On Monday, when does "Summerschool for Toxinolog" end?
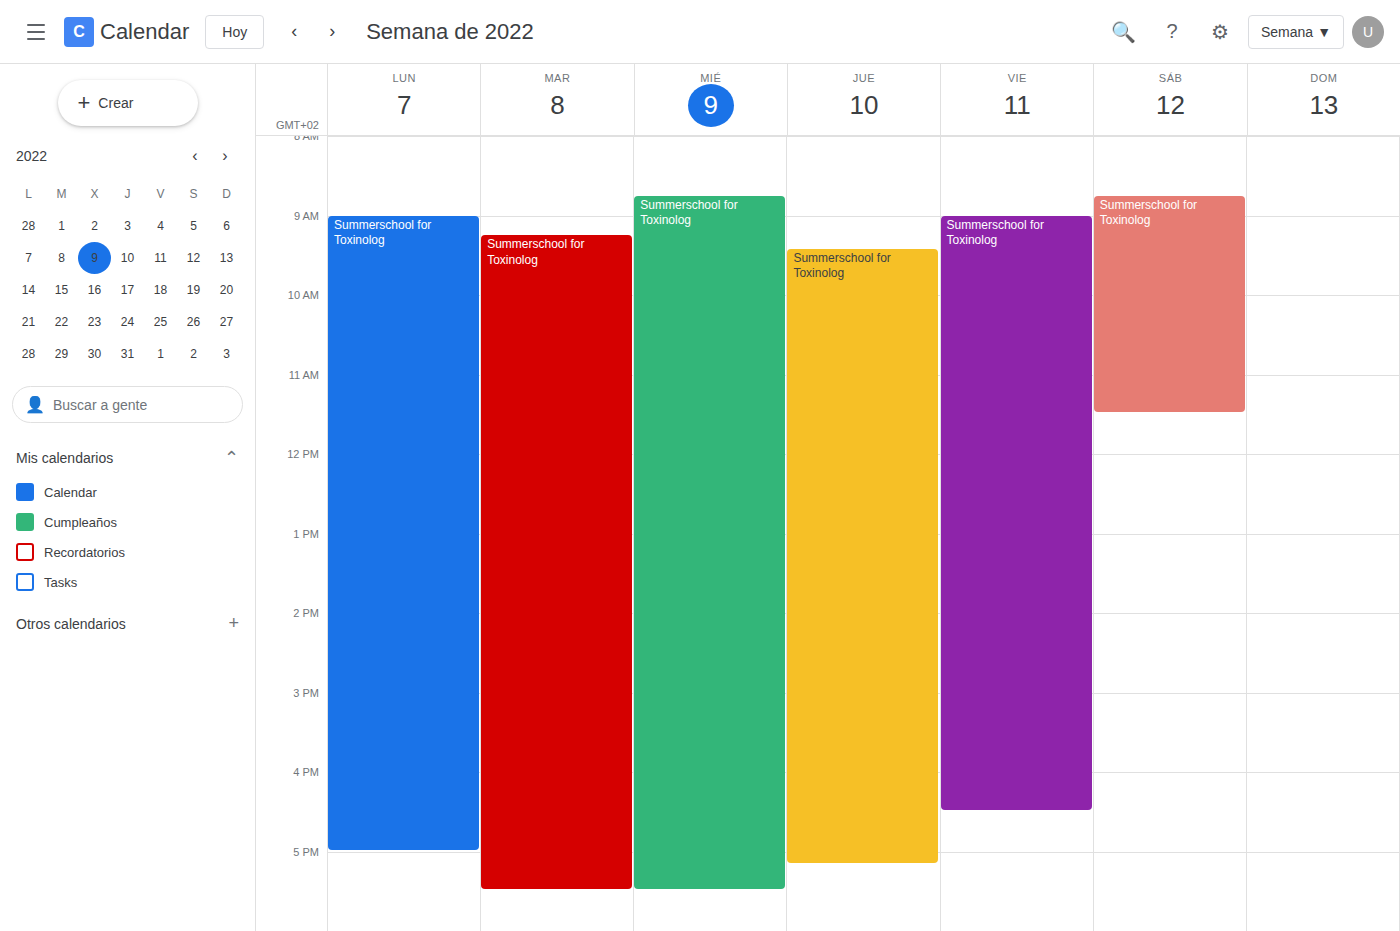
5:00 PM